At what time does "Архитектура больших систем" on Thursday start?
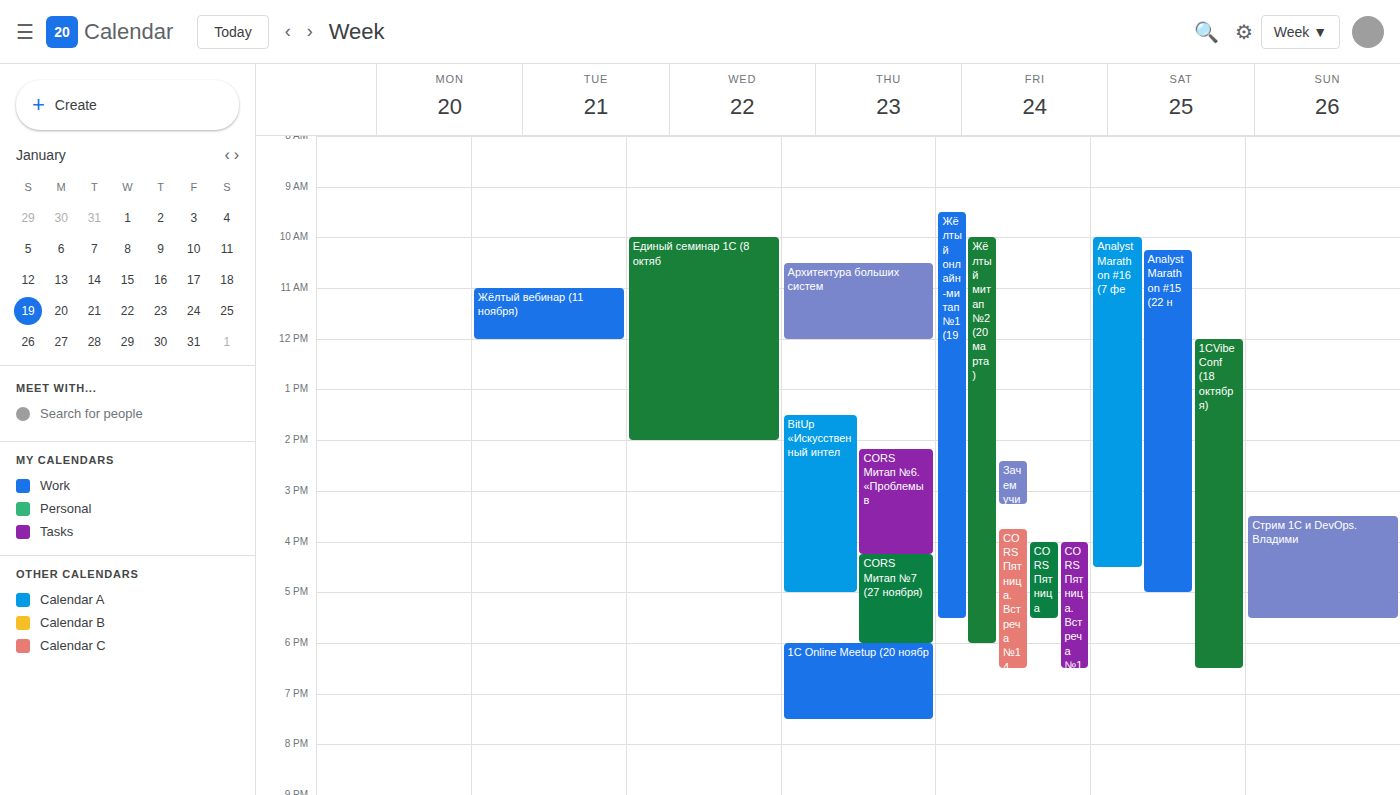
10:30